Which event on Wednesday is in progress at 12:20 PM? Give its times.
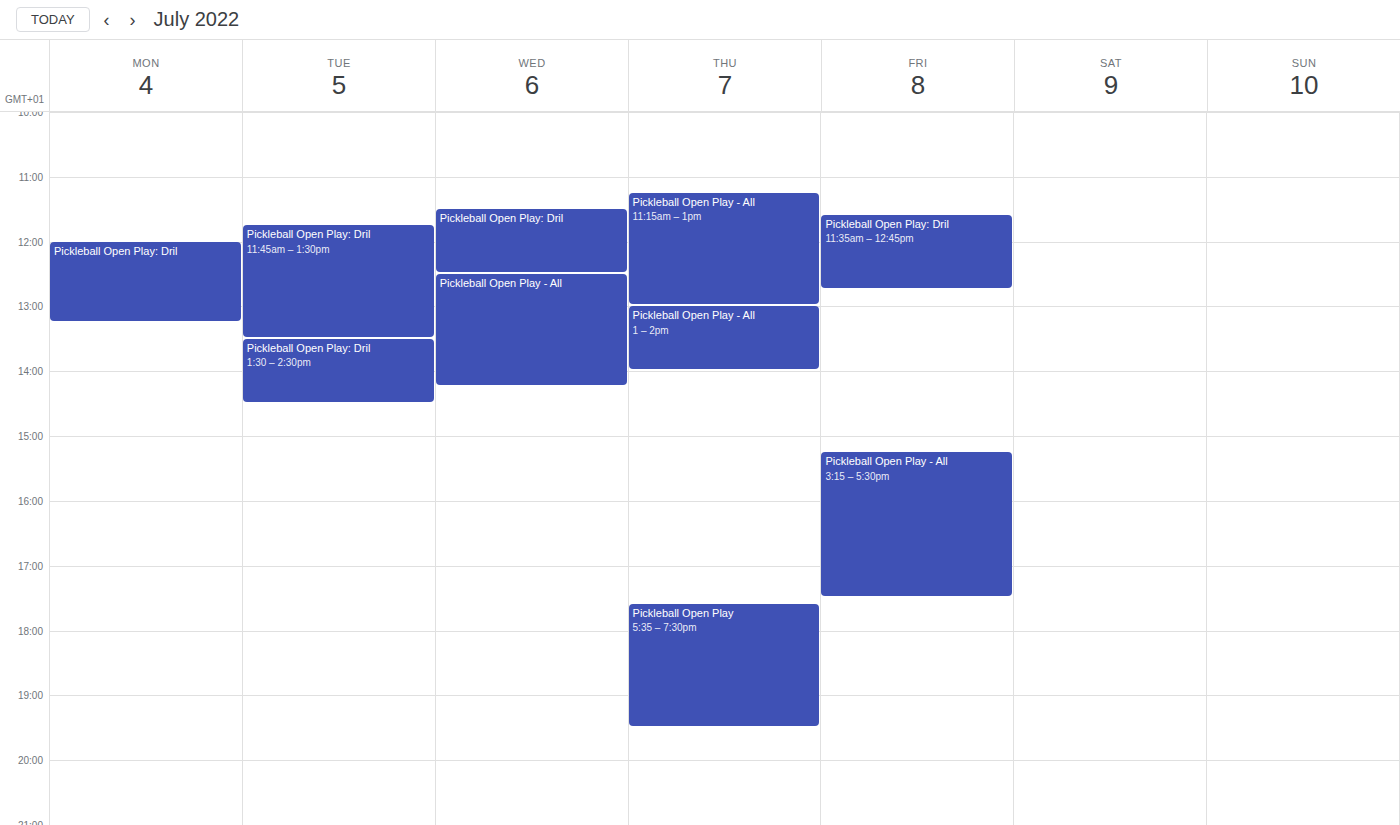
"Pickleball Open Play: Dril", 11:30 AM to 12:30 PM